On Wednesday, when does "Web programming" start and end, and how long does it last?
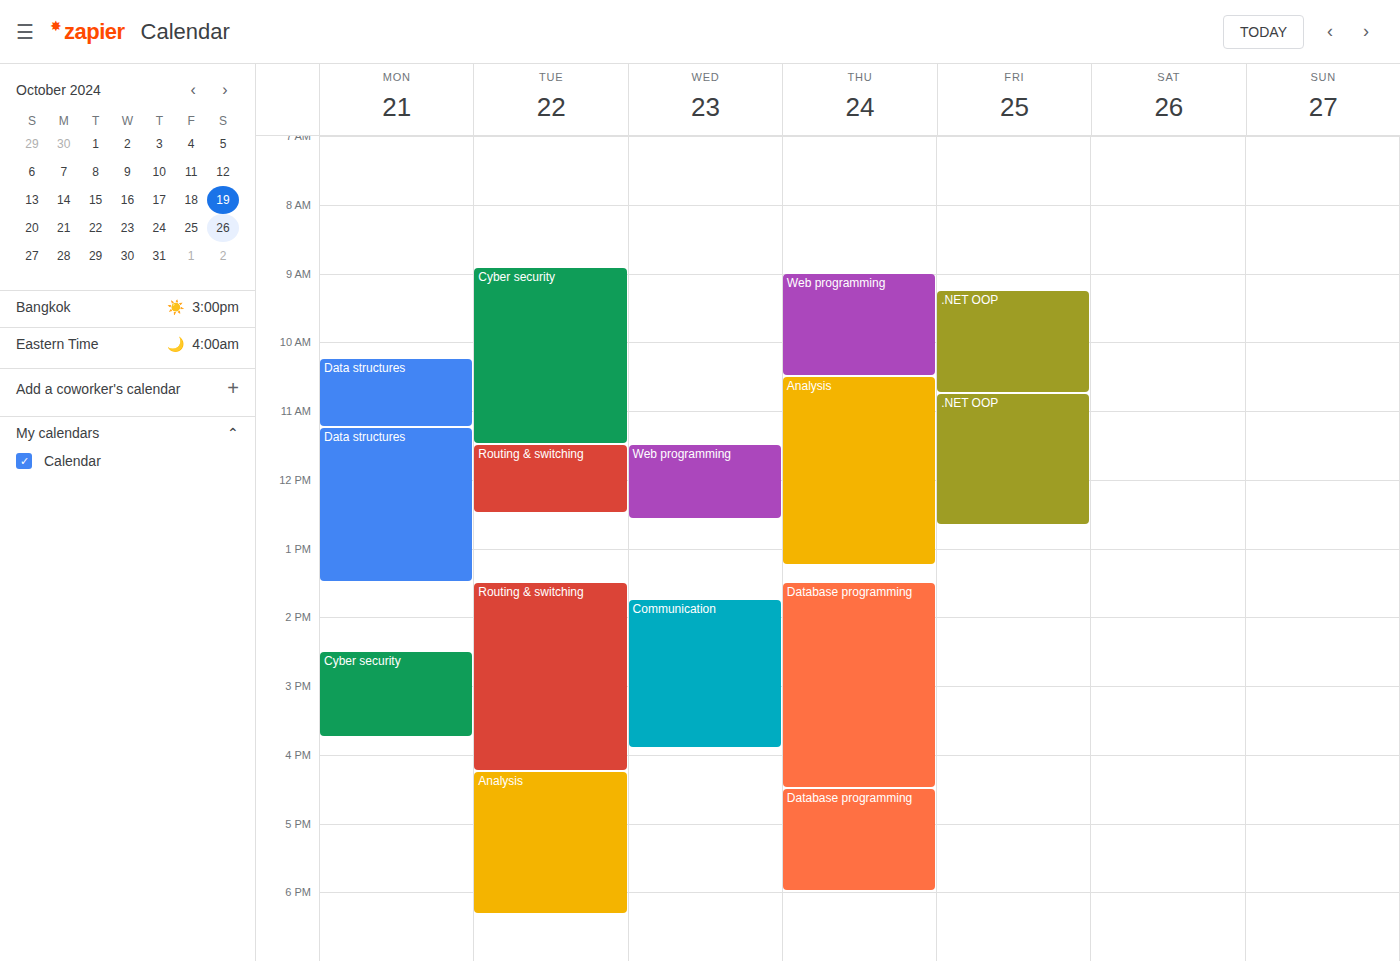
11:30 AM to 12:35 PM, 1 hour 5 minutes